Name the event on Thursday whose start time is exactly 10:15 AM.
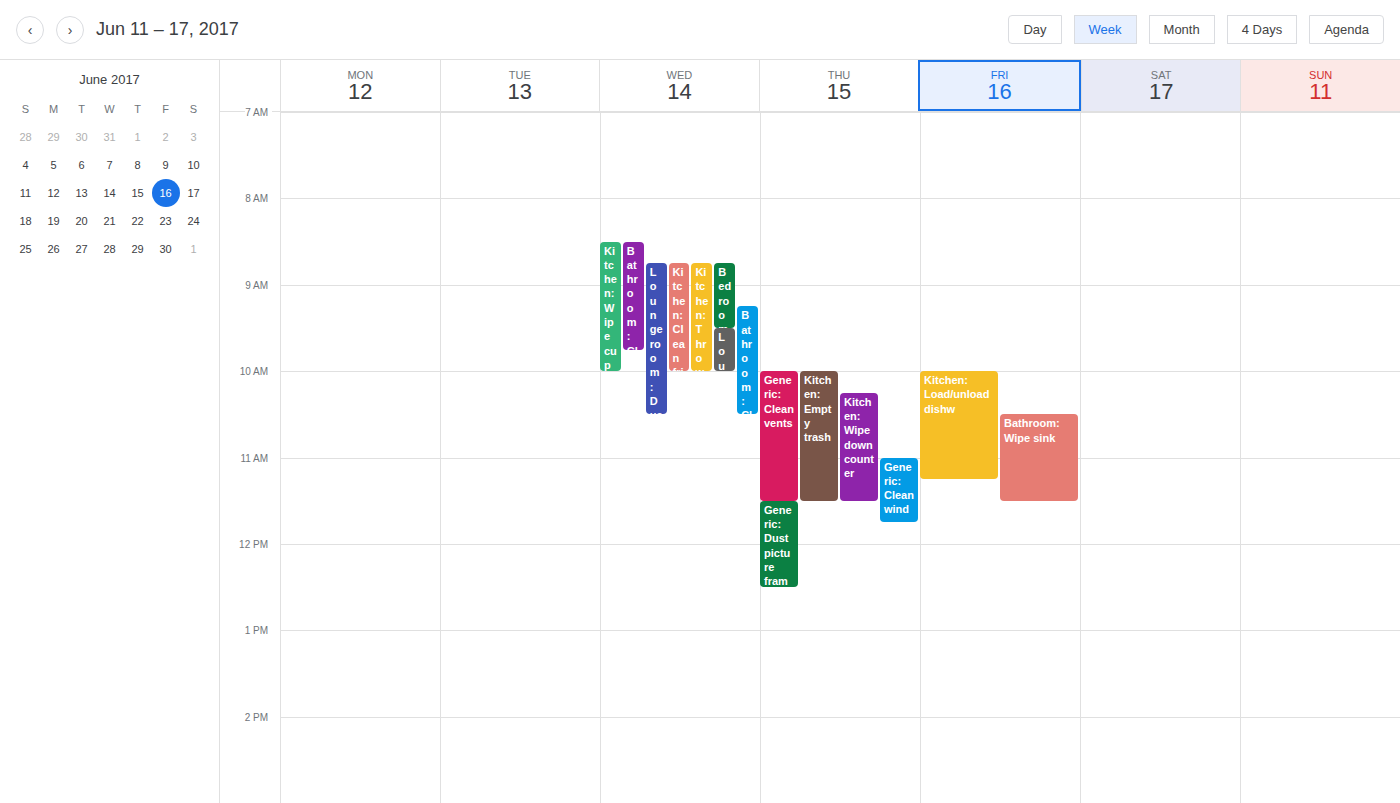
"Kitchen: Wipe down counter"